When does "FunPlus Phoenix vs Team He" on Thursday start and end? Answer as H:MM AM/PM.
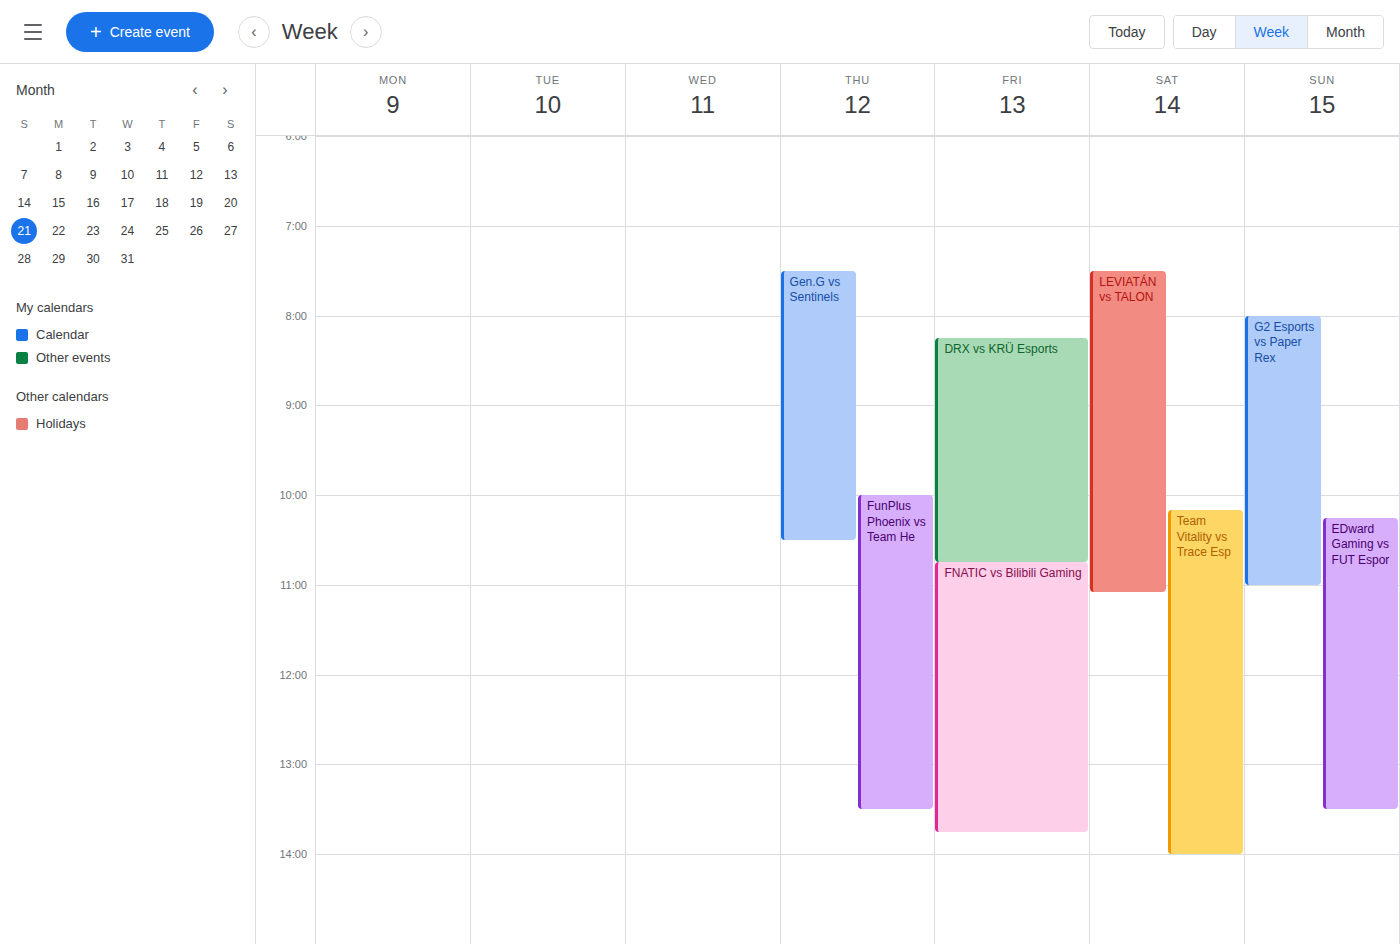
10:00 AM to 1:30 PM